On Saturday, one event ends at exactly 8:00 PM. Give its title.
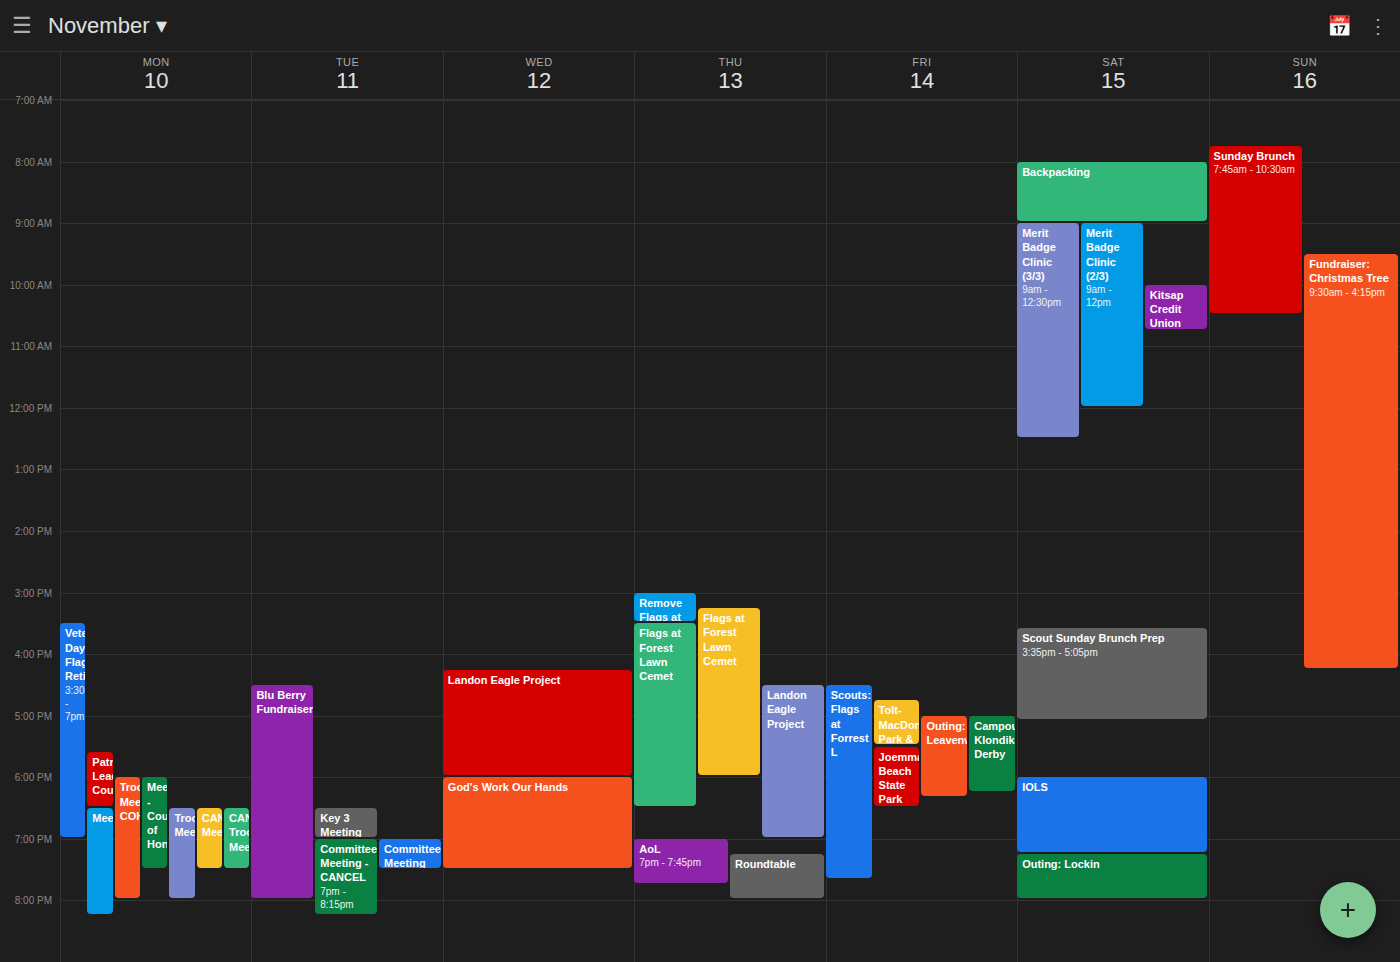
"Outing: Lockin"